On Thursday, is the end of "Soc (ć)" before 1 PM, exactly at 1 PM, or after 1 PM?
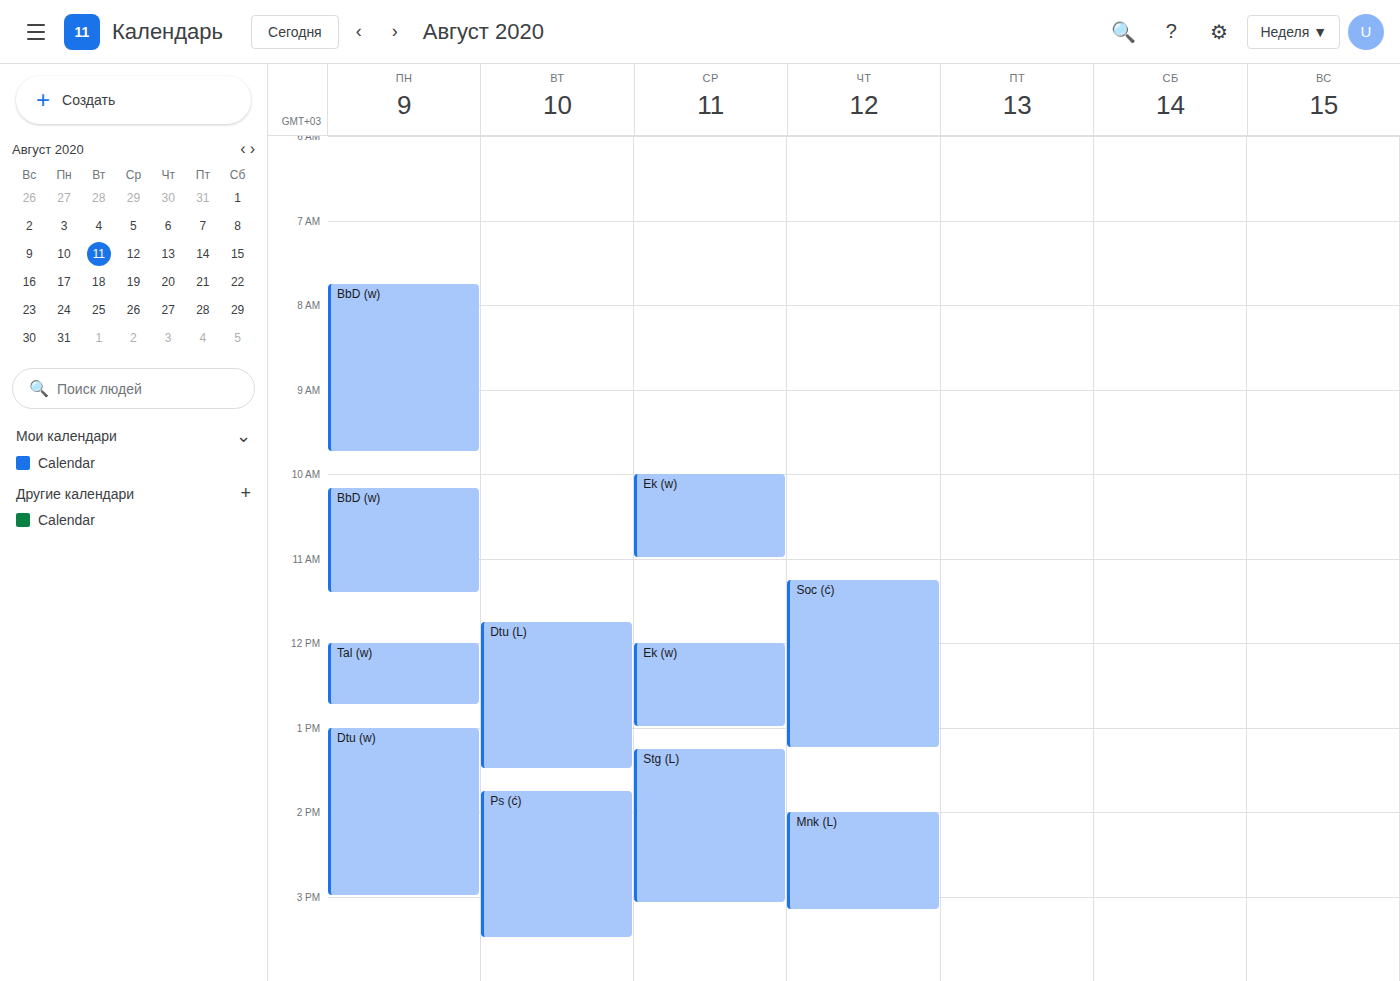
1:15 PM -- after 1 PM, 15 minutes below the 1 PM line.